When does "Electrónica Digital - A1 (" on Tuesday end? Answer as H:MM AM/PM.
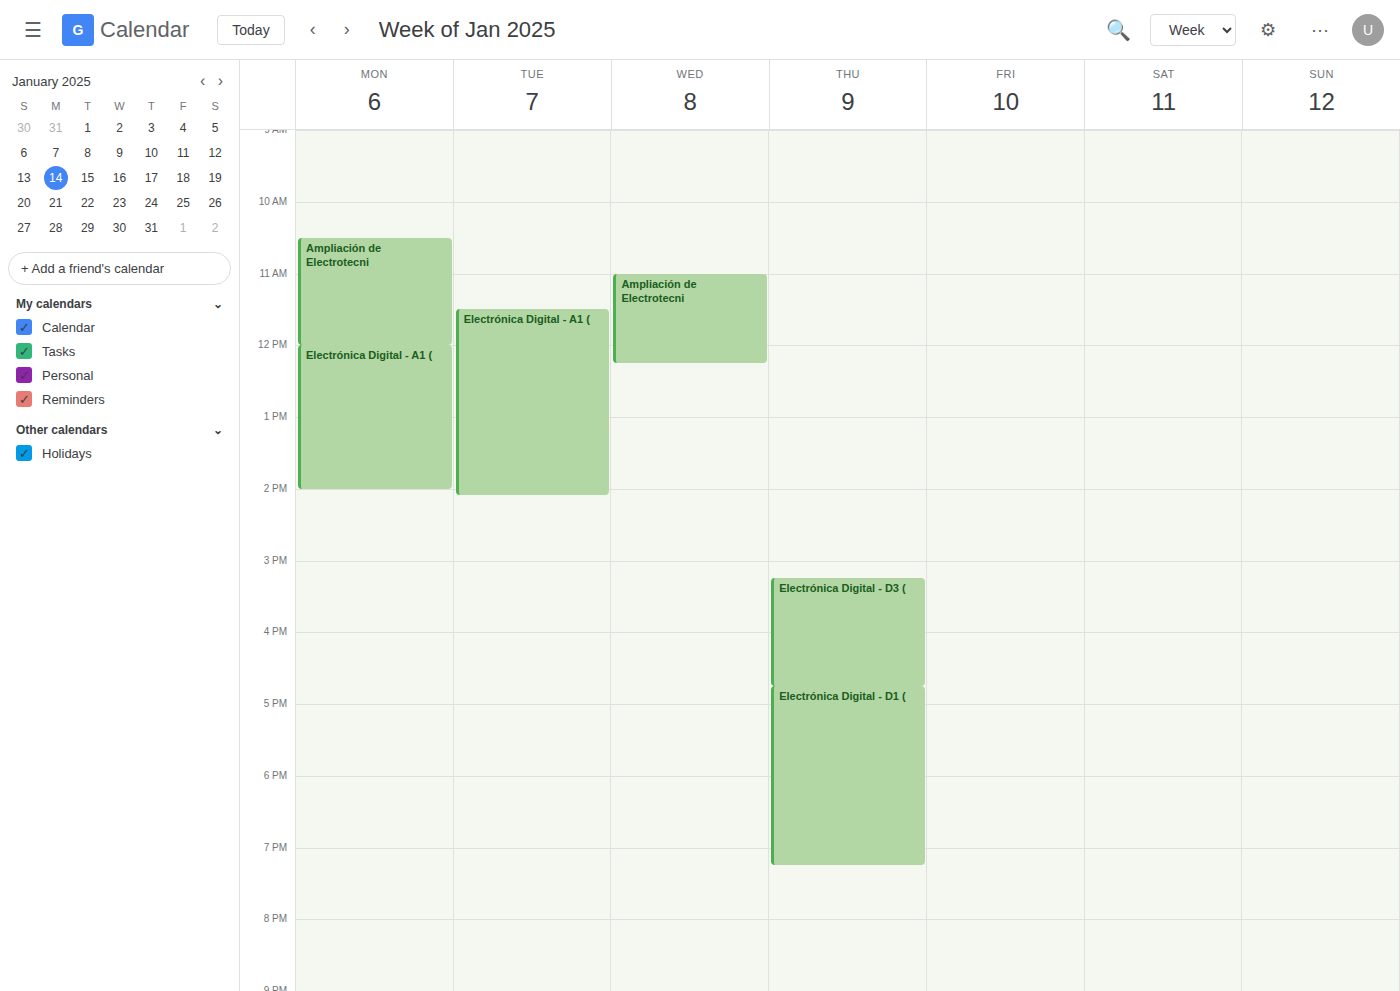
2:05 PM